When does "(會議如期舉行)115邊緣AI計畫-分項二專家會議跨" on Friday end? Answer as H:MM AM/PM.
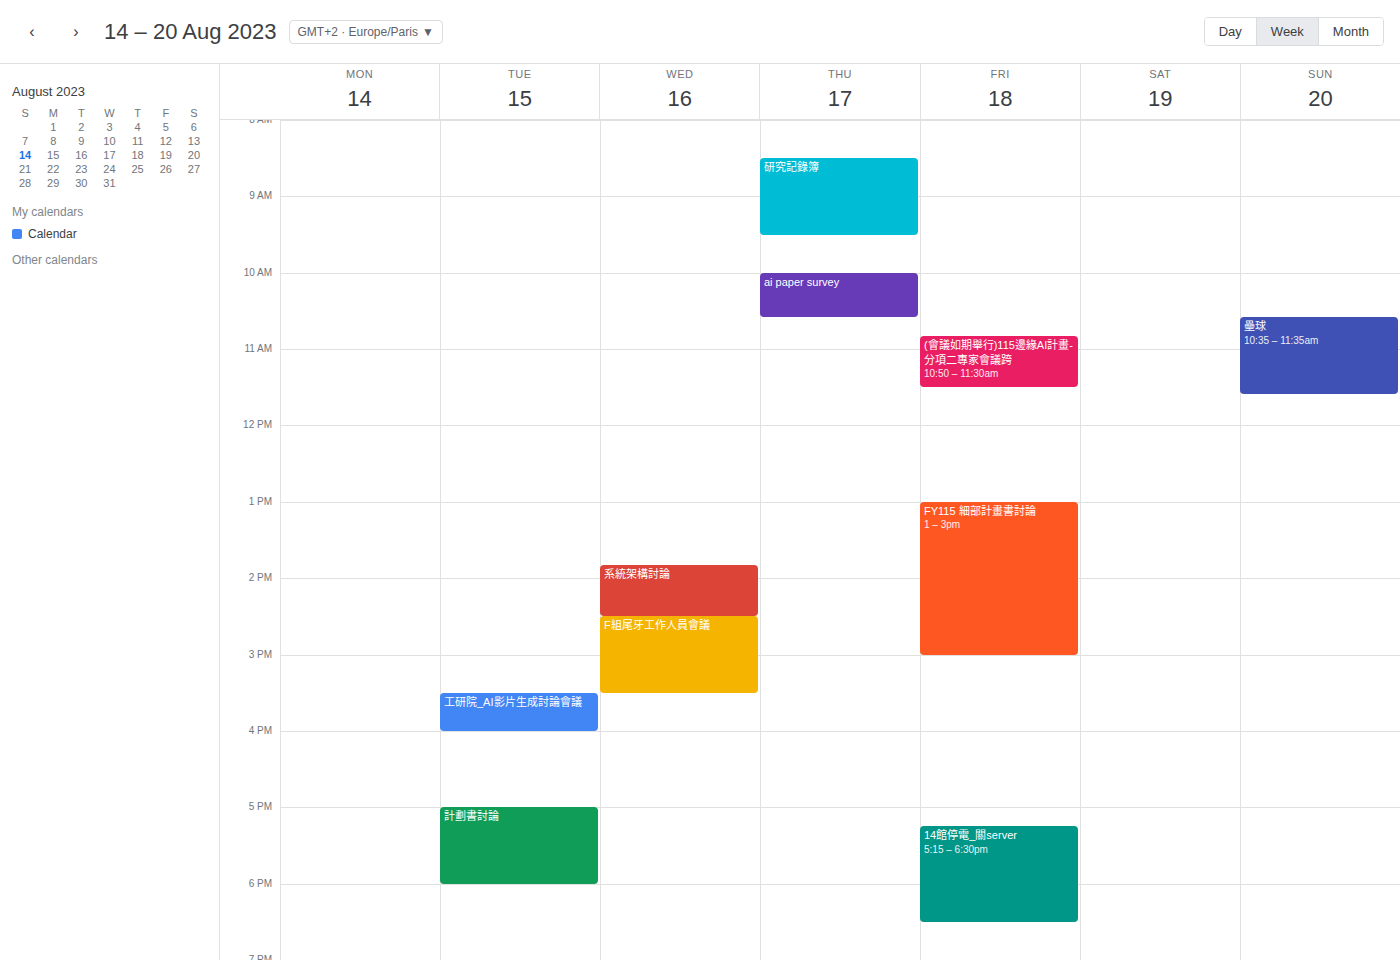
11:30 AM